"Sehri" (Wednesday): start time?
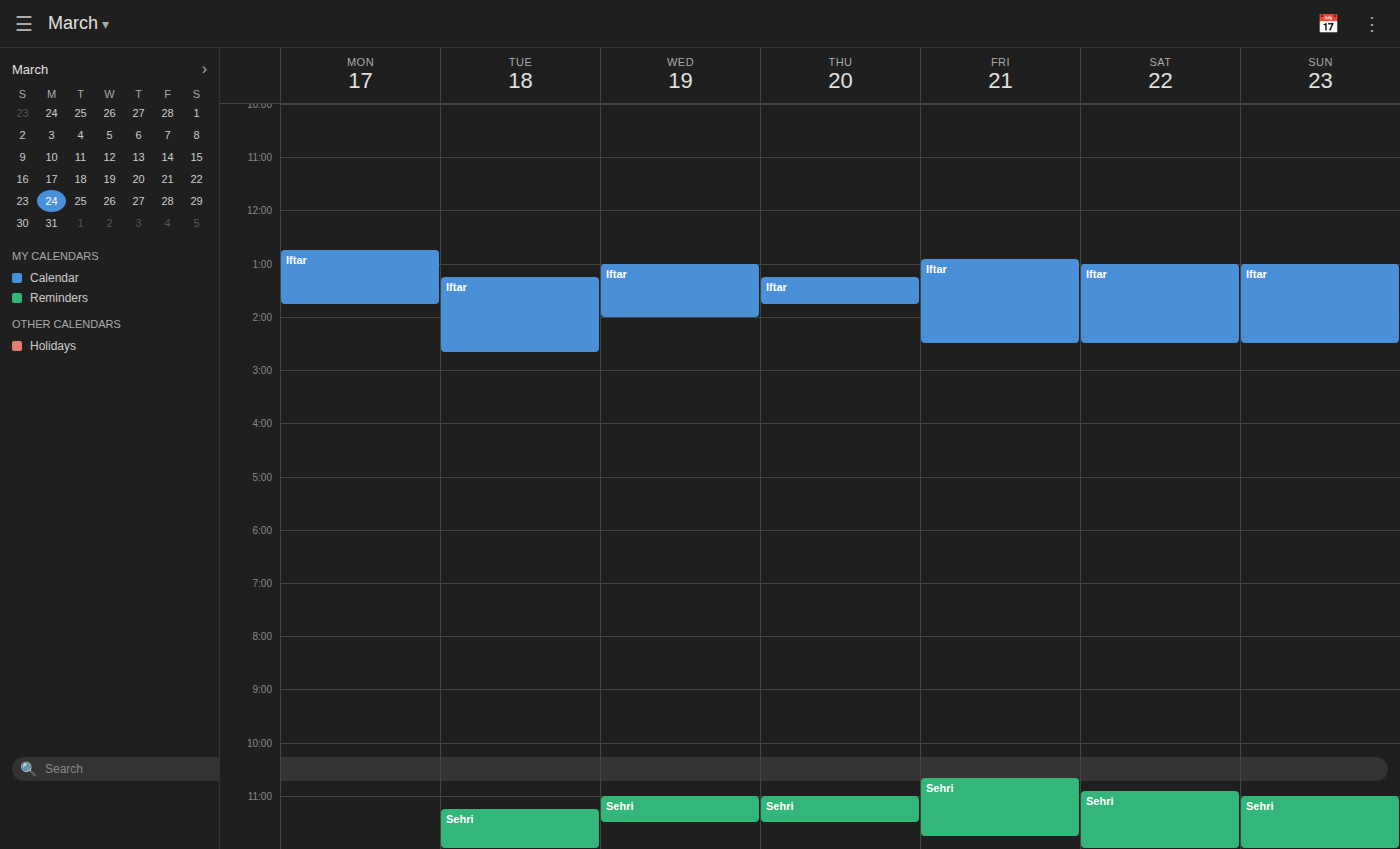
11:00 PM